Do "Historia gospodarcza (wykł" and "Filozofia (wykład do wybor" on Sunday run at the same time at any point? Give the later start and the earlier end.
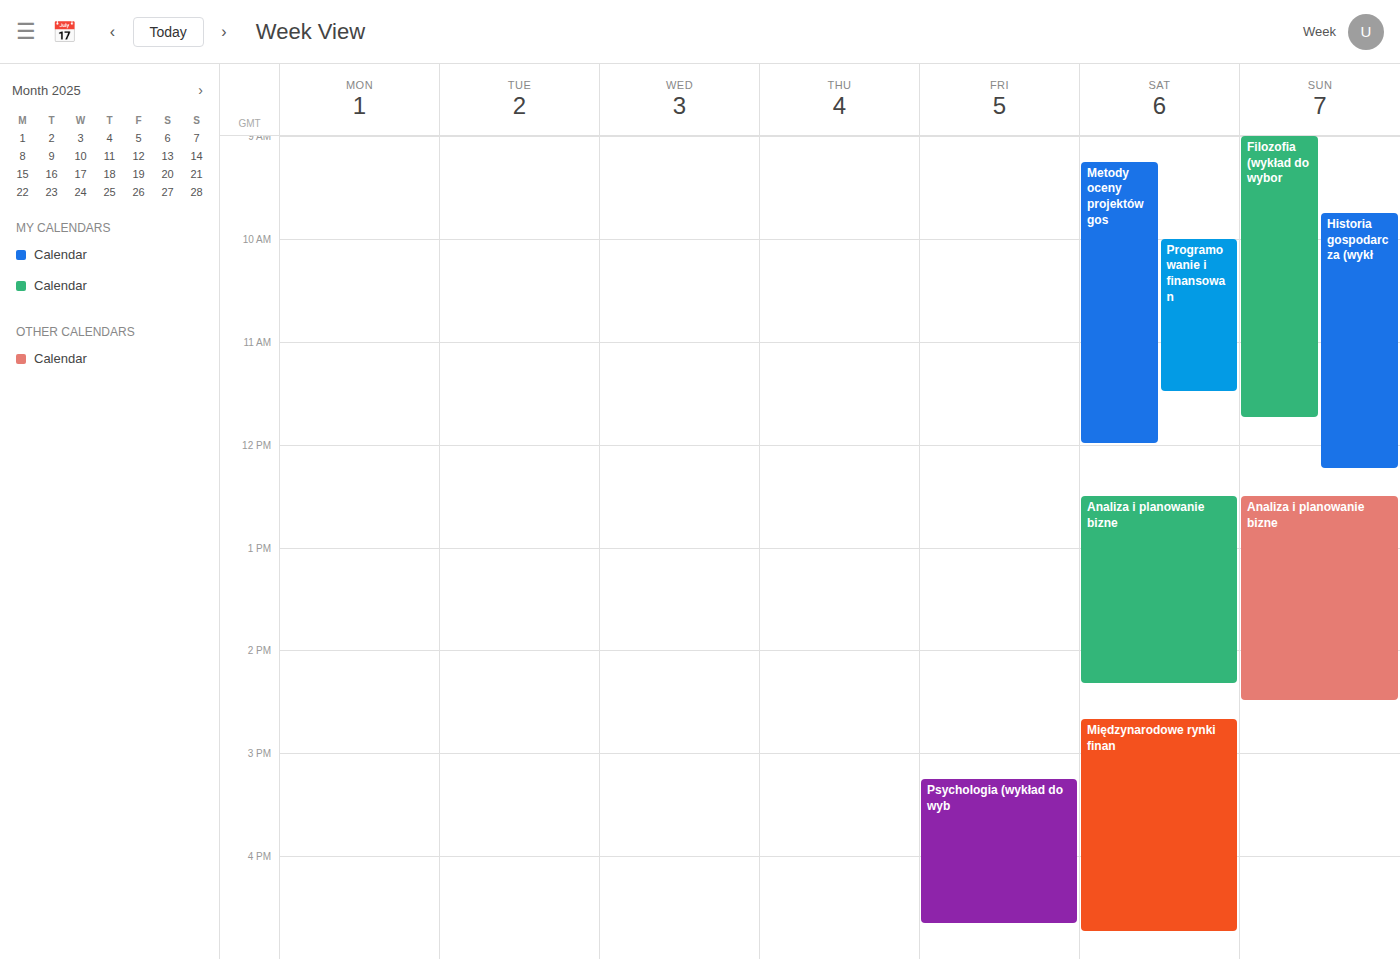
"Historia gospodarcza (wykł" starts at 9:45 AM, before "Filozofia (wykład do wybor" ends at 11:45 AM -- they overlap.